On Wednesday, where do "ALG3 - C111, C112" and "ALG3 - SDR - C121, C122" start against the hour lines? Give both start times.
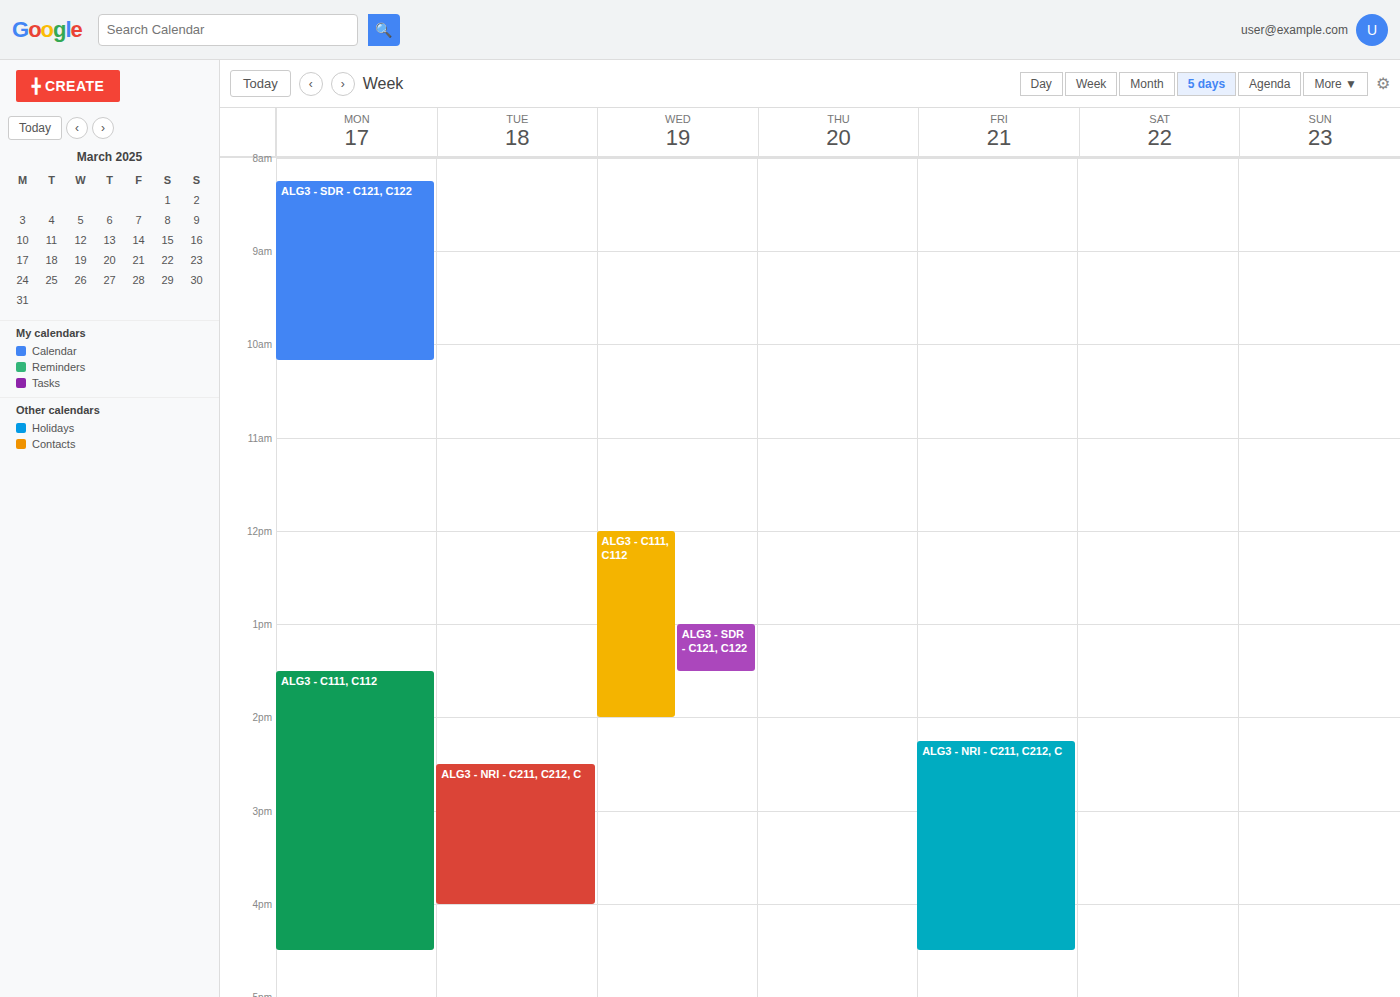
"ALG3 - C111, C112": 12:00 PM, exactly on the 12 PM line. "ALG3 - SDR - C121, C122": 1:00 PM, exactly on the 1 PM line.